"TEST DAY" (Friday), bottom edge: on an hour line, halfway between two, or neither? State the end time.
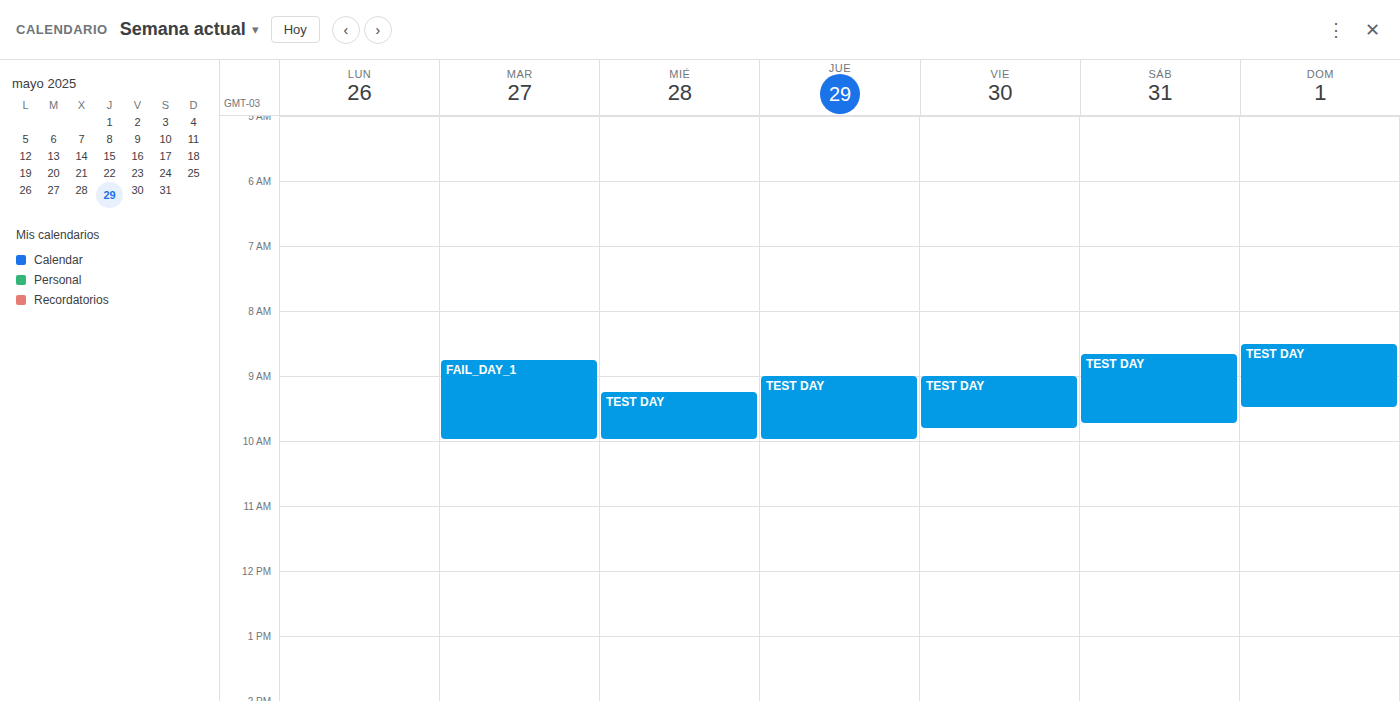
9:50 AM -- neither: 50 minutes below the 9 AM line and 10 minutes above the 10 AM line.